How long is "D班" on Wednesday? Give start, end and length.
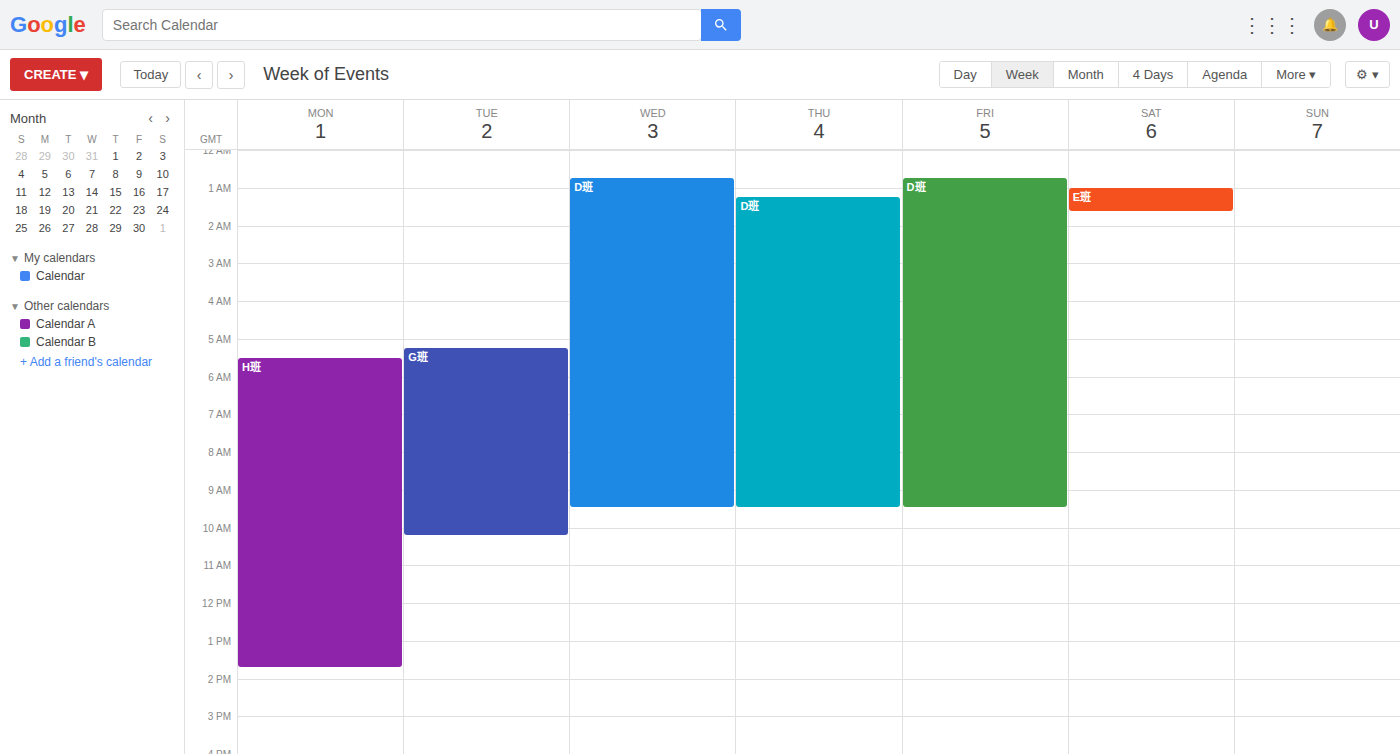
00:45 to 09:30, 8 hours 45 minutes